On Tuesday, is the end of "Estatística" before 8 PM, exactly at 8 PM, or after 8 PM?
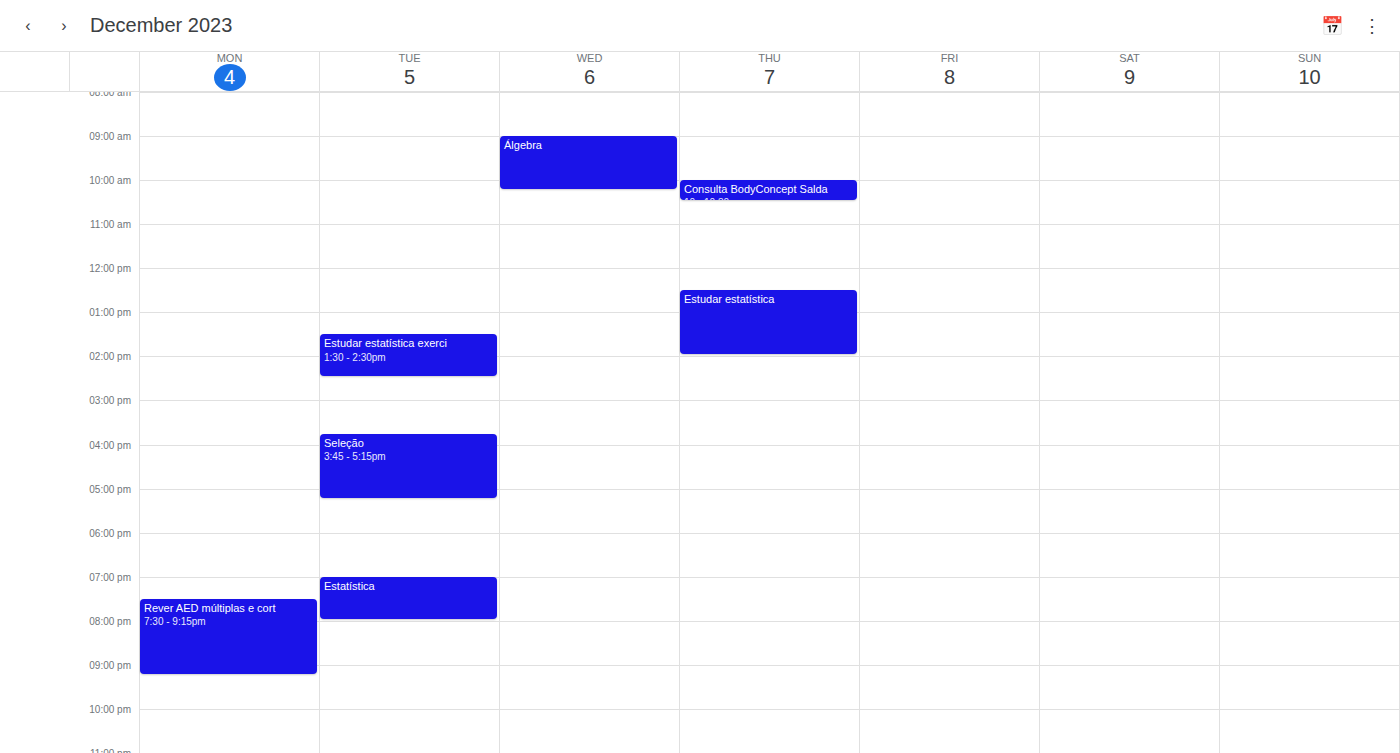
8:00 PM -- exactly at 8 PM, on the 8 PM line.